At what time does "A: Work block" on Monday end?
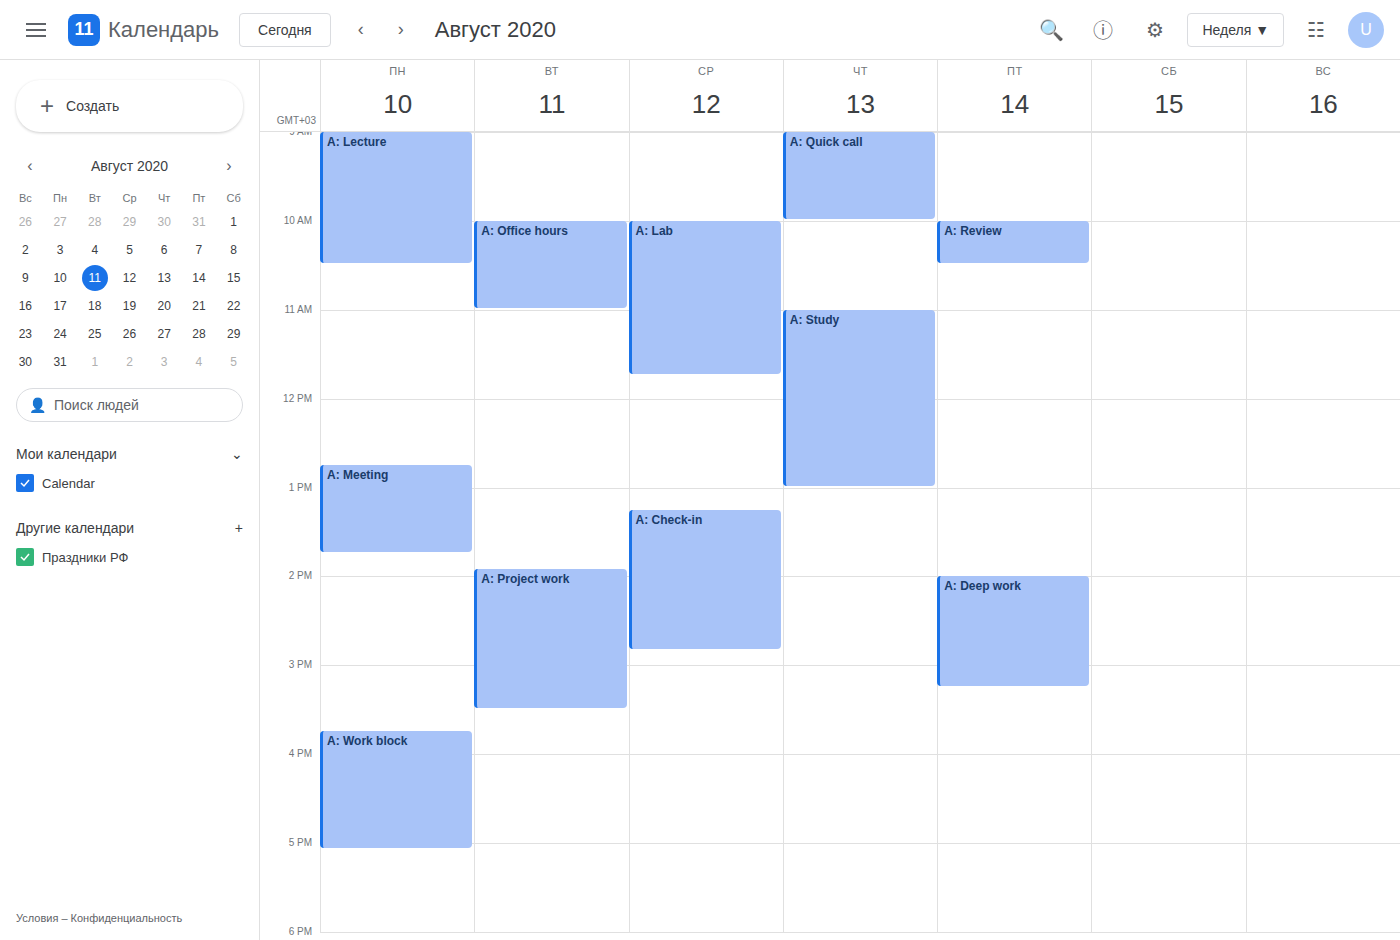
5:05 PM